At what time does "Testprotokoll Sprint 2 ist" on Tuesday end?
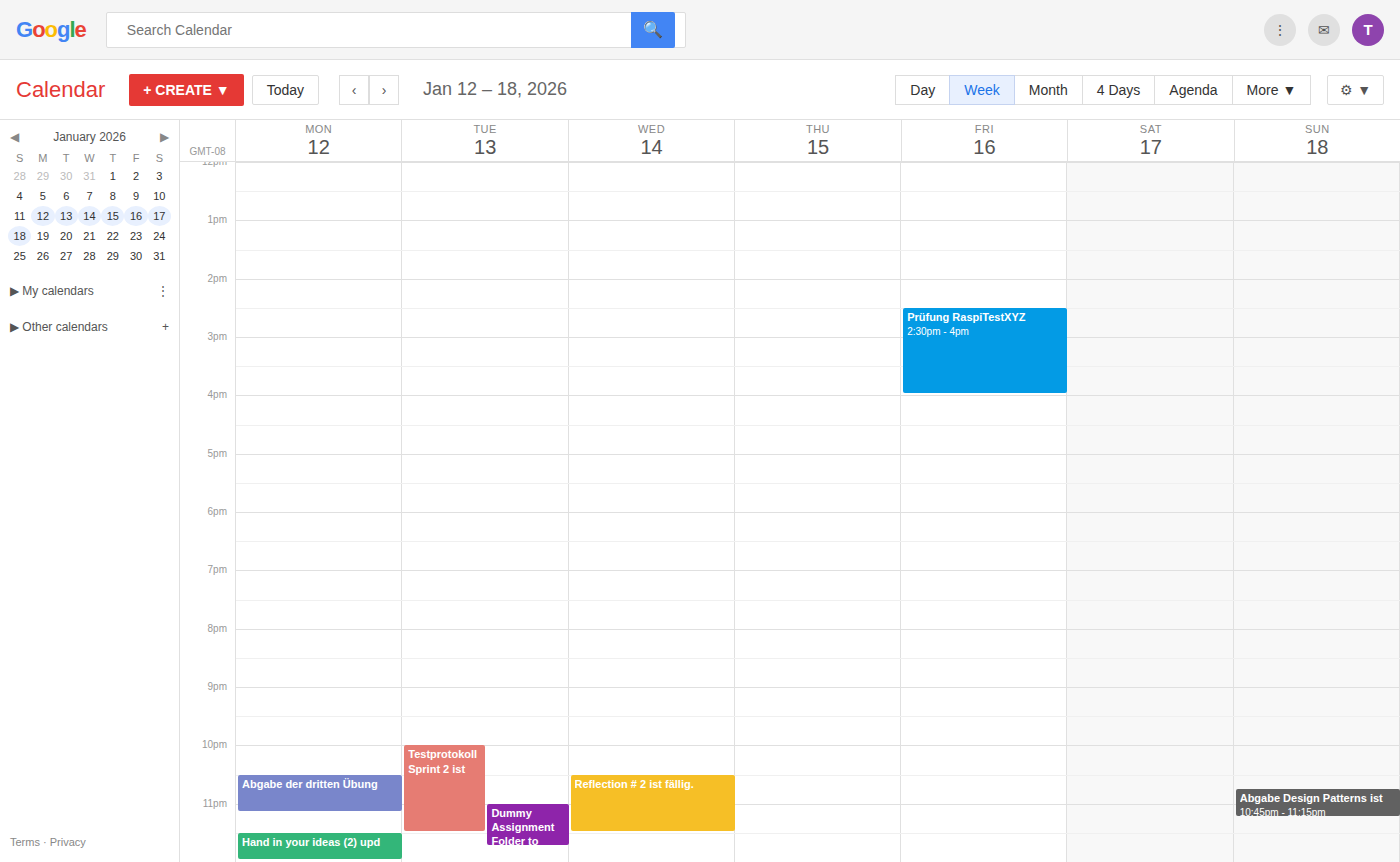
11:30 PM